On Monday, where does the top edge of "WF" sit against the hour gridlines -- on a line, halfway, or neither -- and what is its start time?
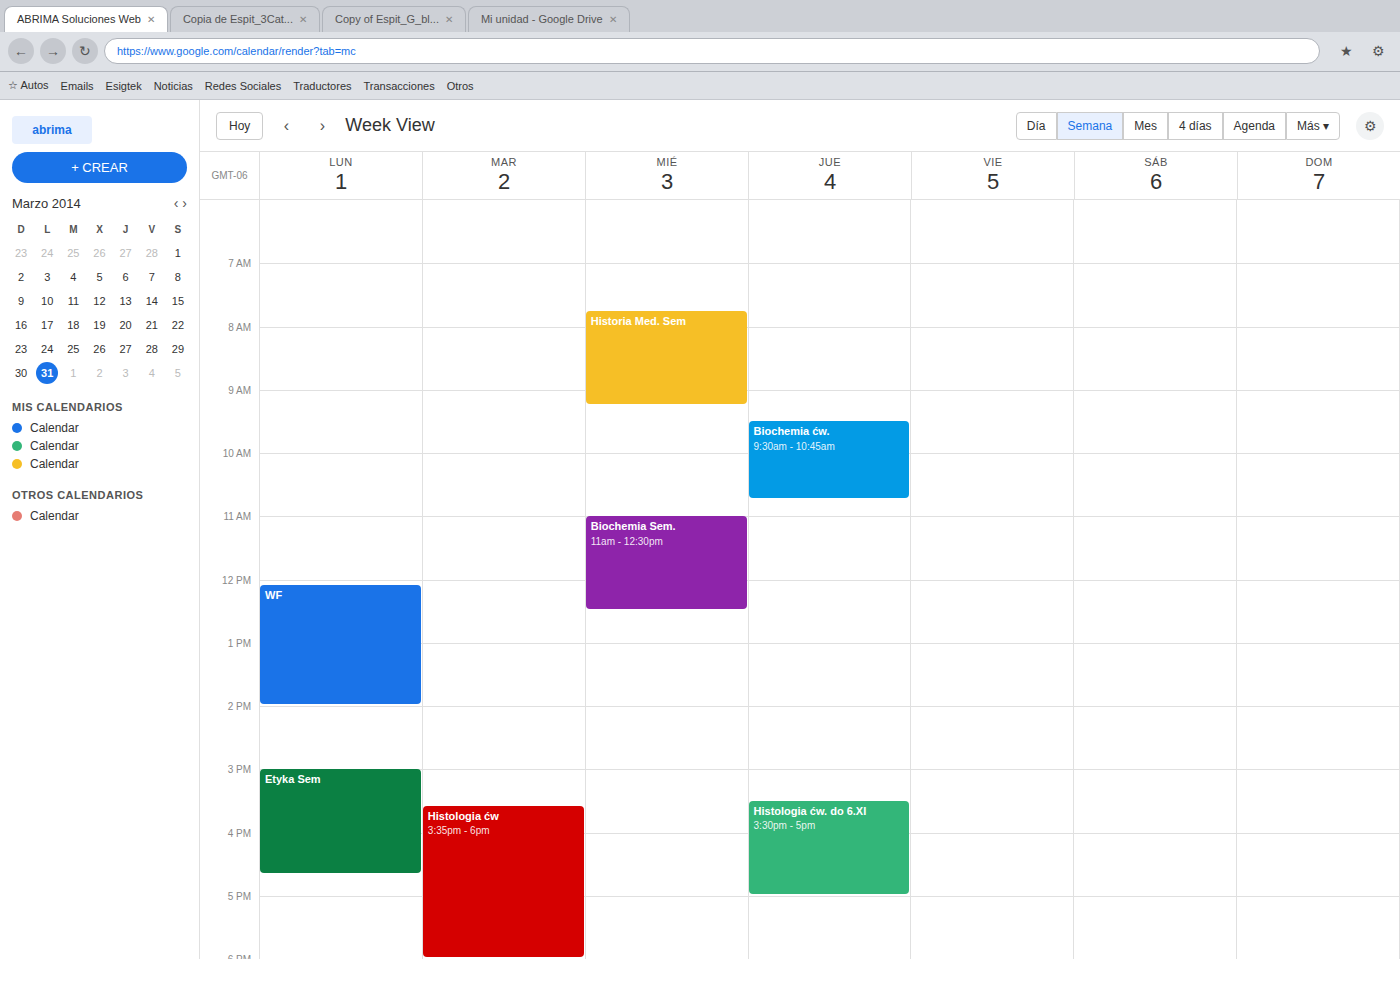
12:05 PM -- neither: 5 minutes below the 12 PM line and 55 minutes above the 1 PM line.